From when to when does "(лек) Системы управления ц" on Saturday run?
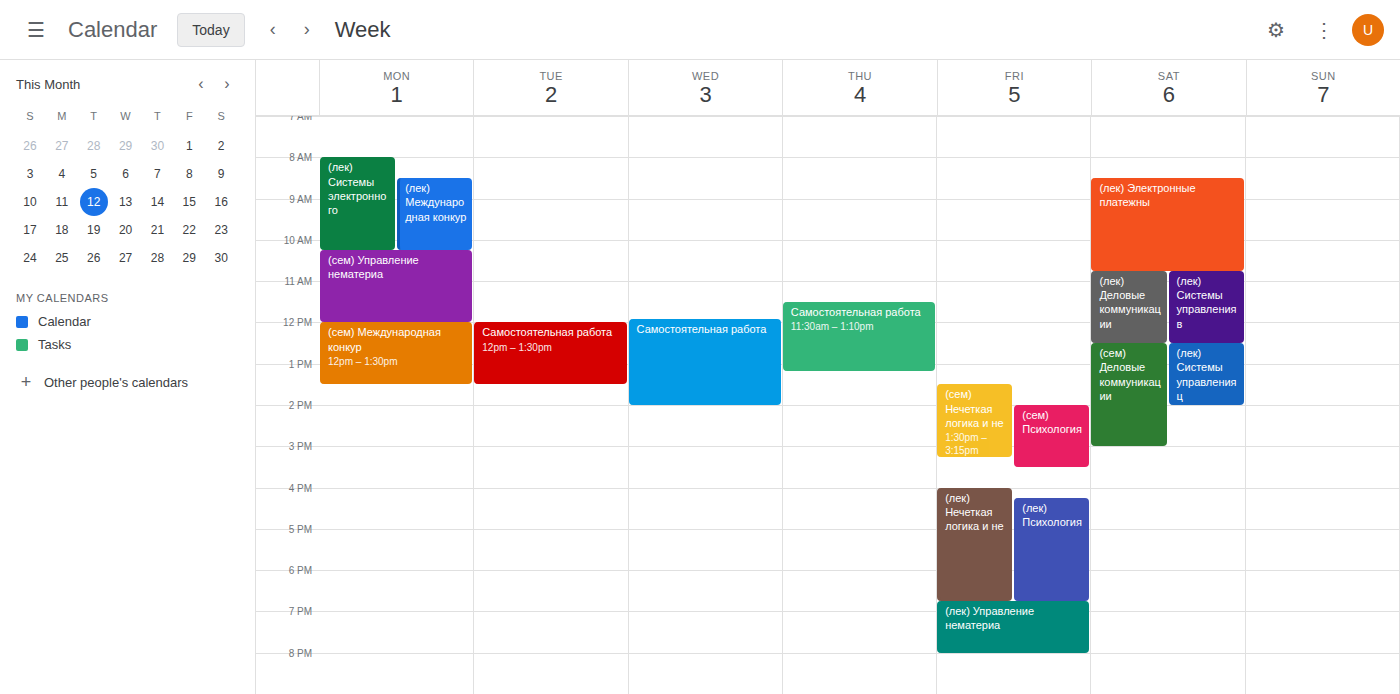
12:30 PM to 2:00 PM